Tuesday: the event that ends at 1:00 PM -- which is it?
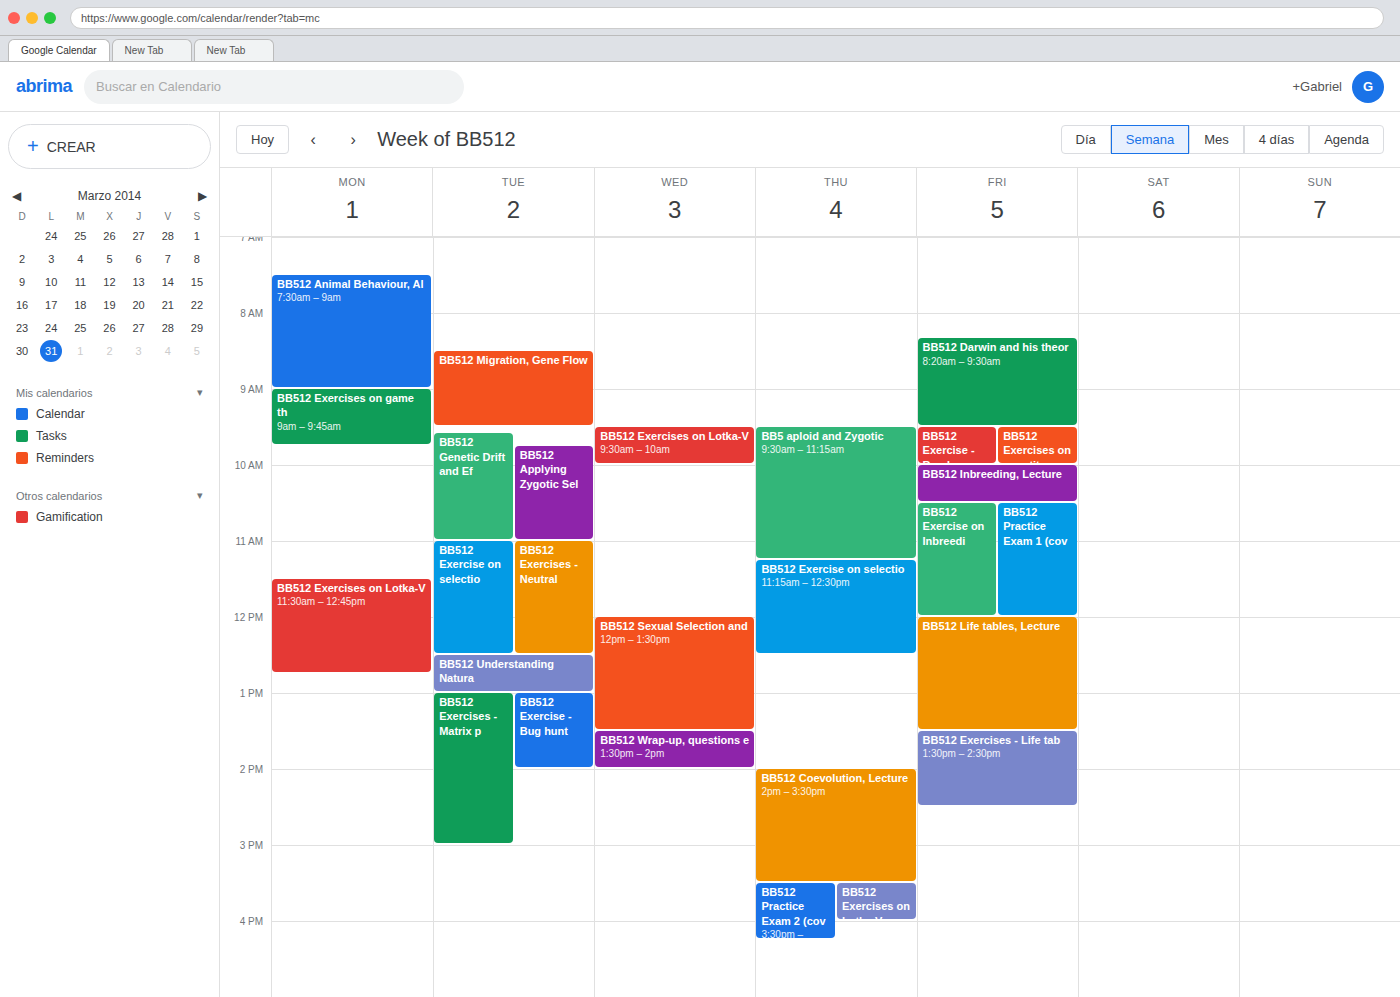
"BB512 Understanding Natura"